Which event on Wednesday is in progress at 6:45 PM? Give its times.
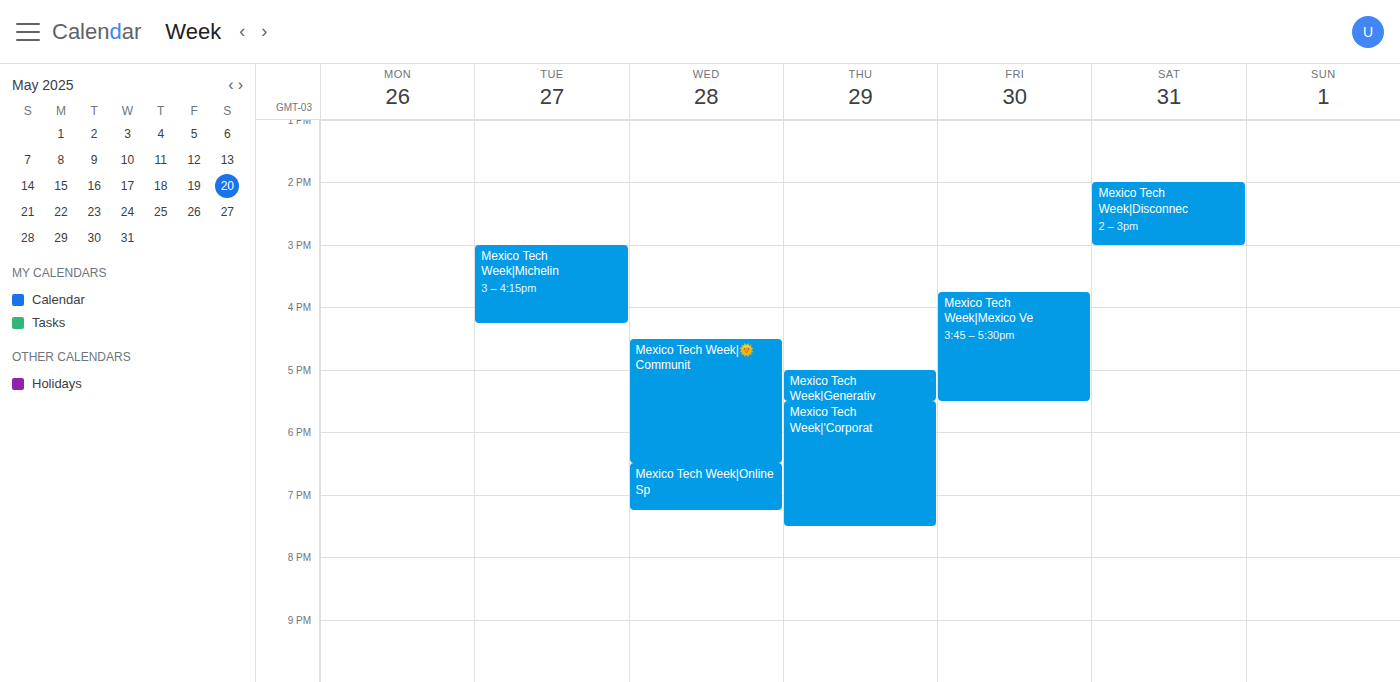
"Mexico Tech Week|Online Sp", 6:30 PM to 7:15 PM